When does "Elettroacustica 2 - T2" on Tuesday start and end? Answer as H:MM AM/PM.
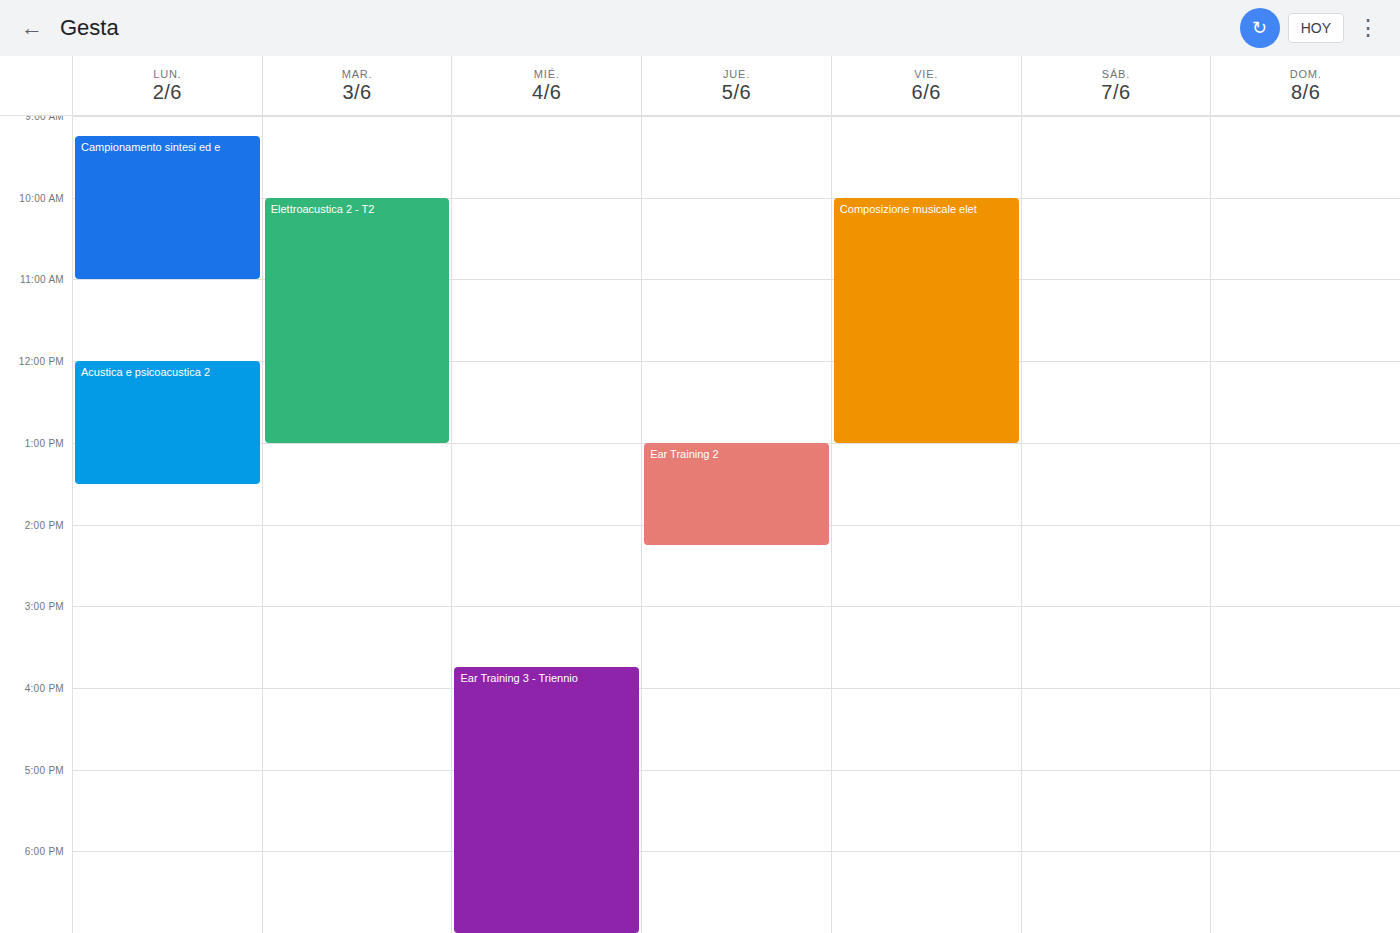
10:00 AM to 1:00 PM